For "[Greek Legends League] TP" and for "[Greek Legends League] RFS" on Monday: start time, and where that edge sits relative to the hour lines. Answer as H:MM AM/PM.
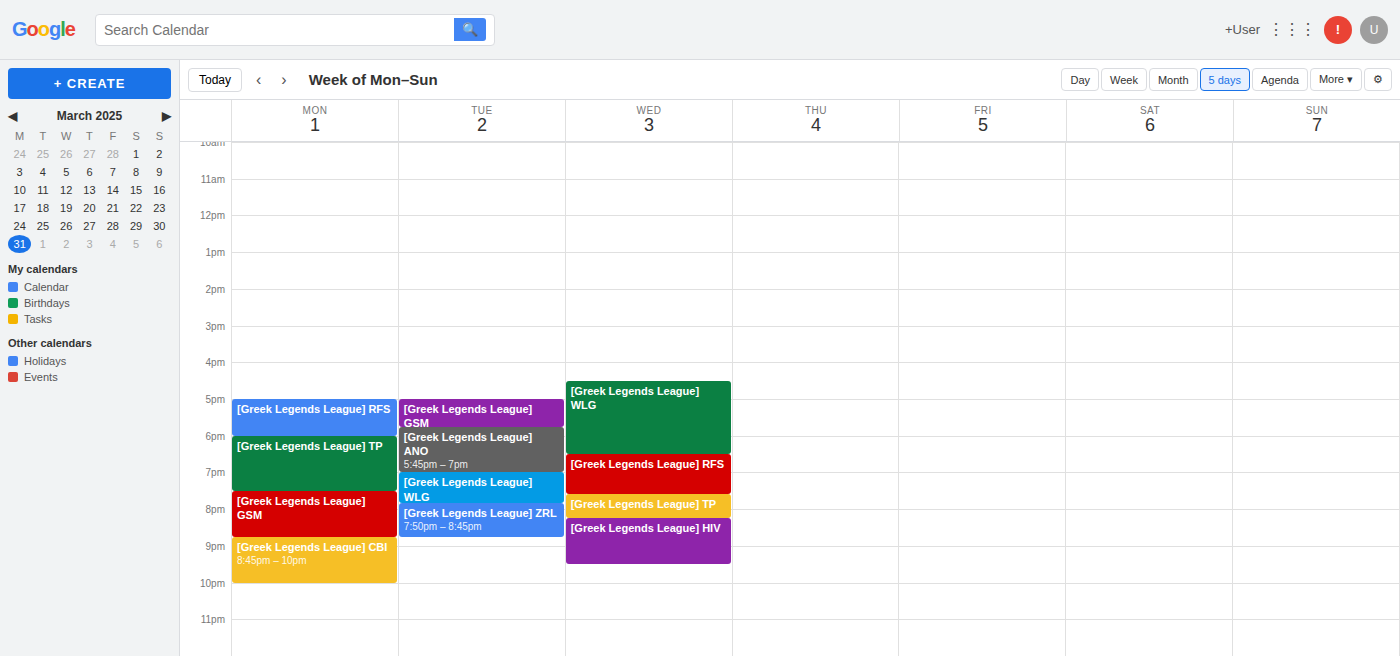
"[Greek Legends League] TP": 6:00 PM, exactly on the 6 PM line. "[Greek Legends League] RFS": 5:00 PM, exactly on the 5 PM line.